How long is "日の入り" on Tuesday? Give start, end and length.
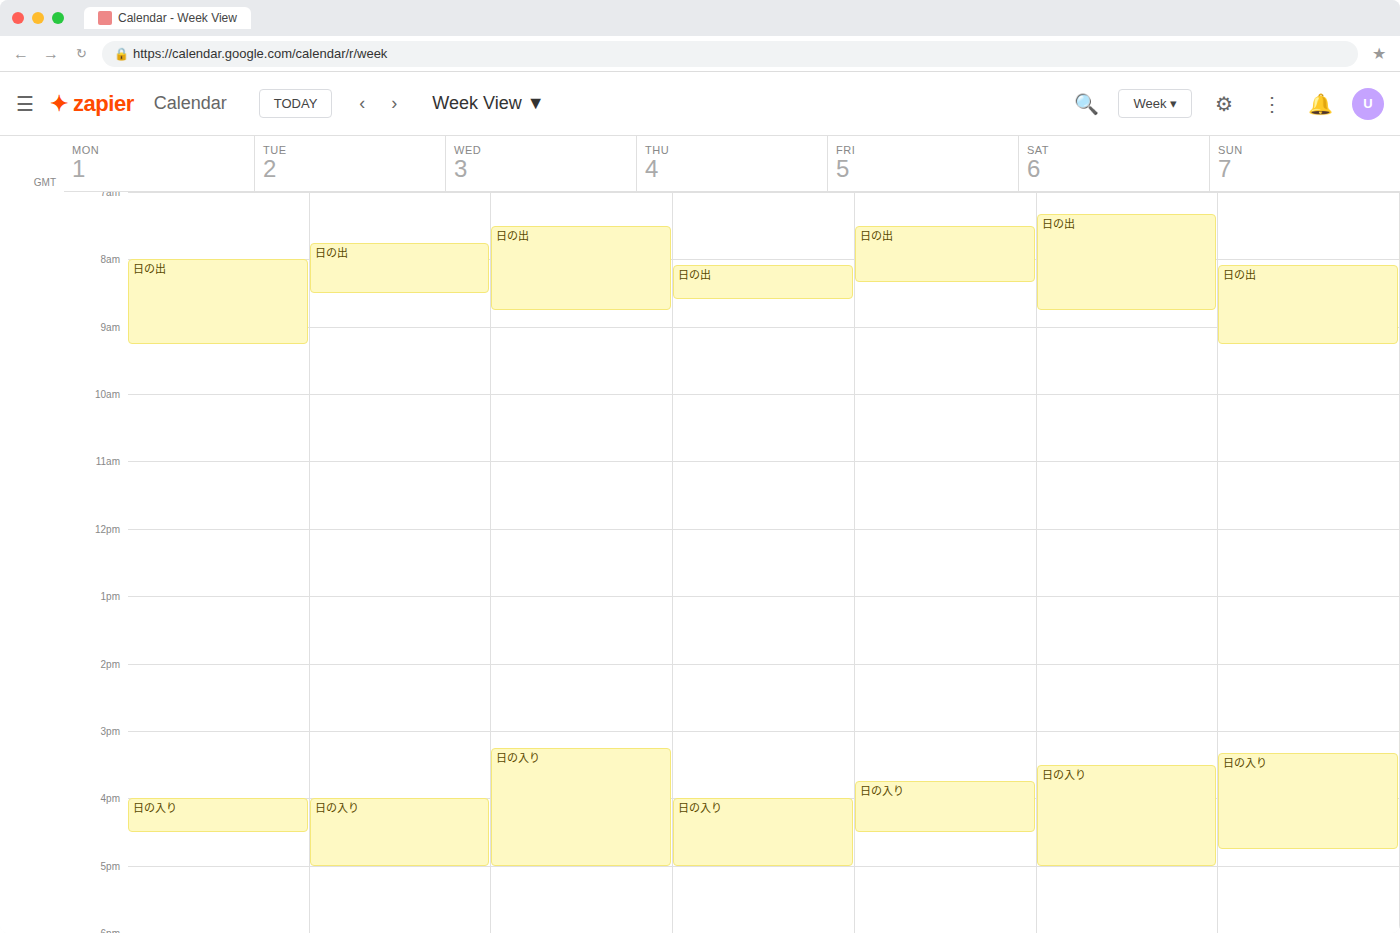
4:00 PM to 5:00 PM, 1 hour